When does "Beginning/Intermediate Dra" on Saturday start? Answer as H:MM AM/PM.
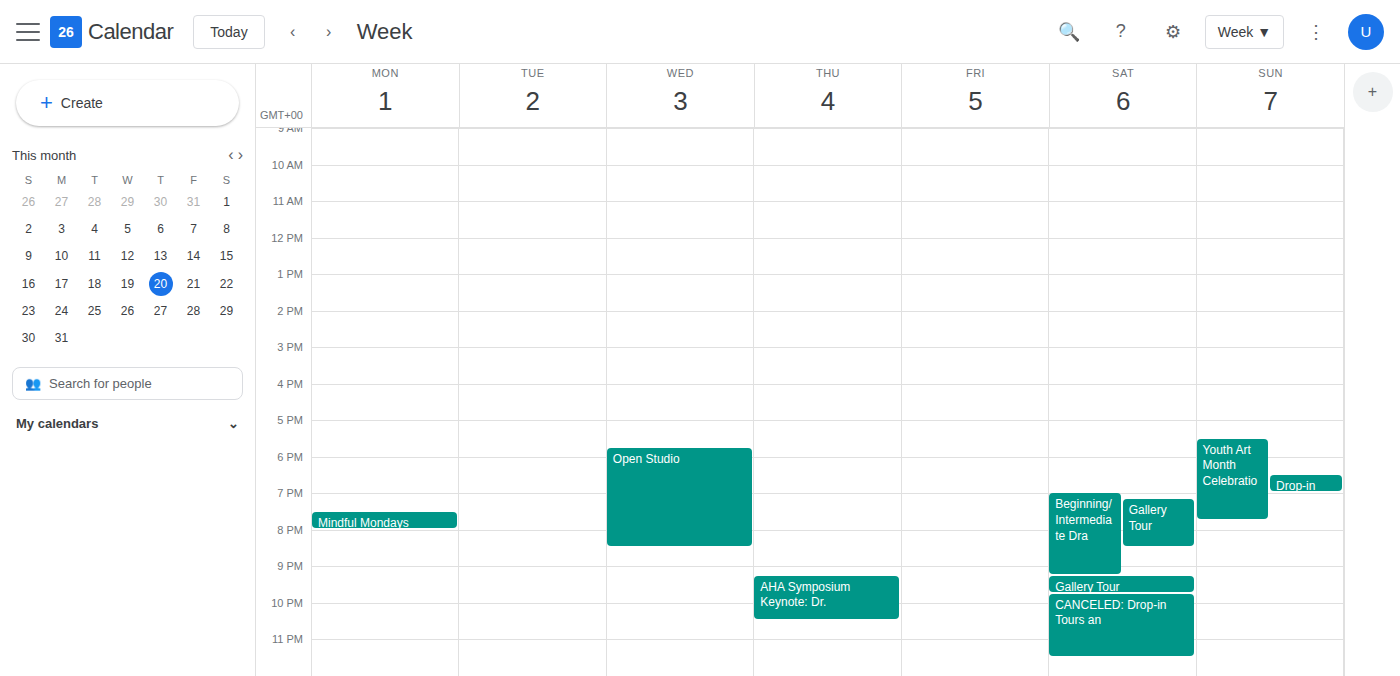
7:00 PM